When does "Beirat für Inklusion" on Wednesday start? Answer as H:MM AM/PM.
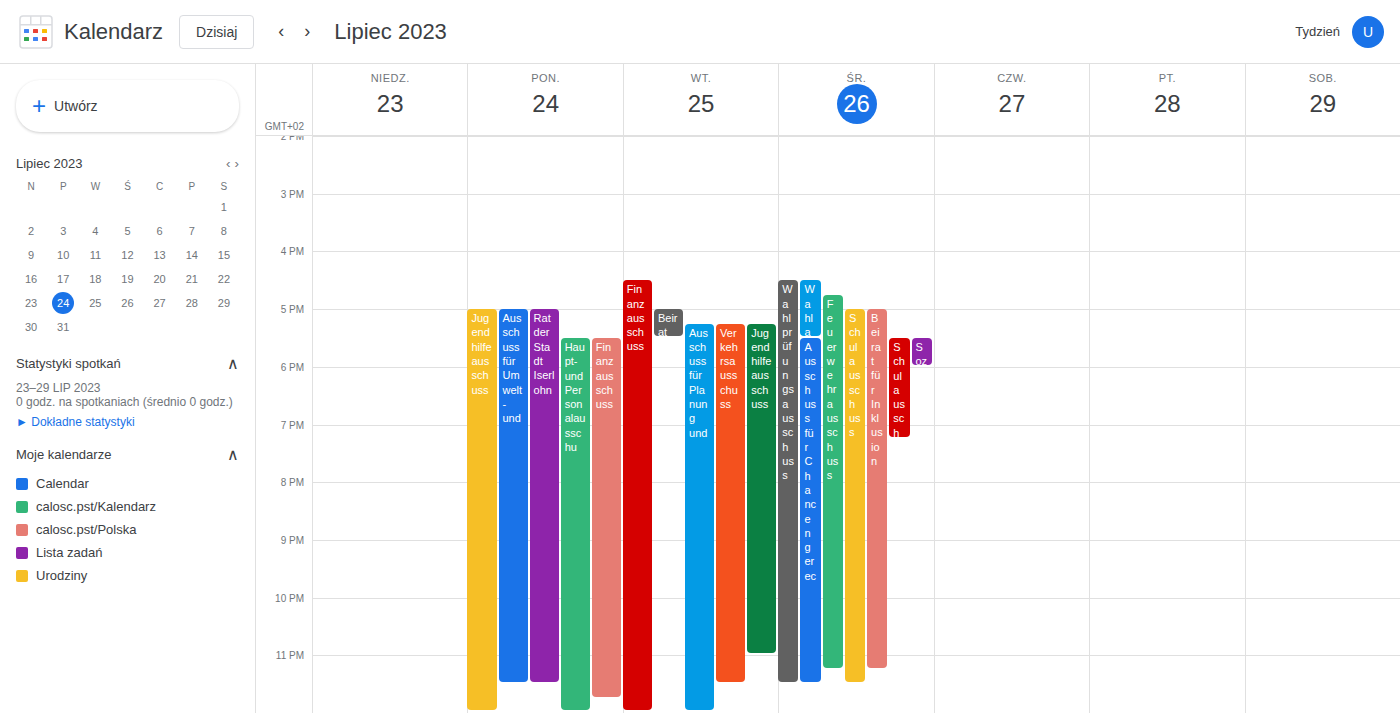
5:00 PM